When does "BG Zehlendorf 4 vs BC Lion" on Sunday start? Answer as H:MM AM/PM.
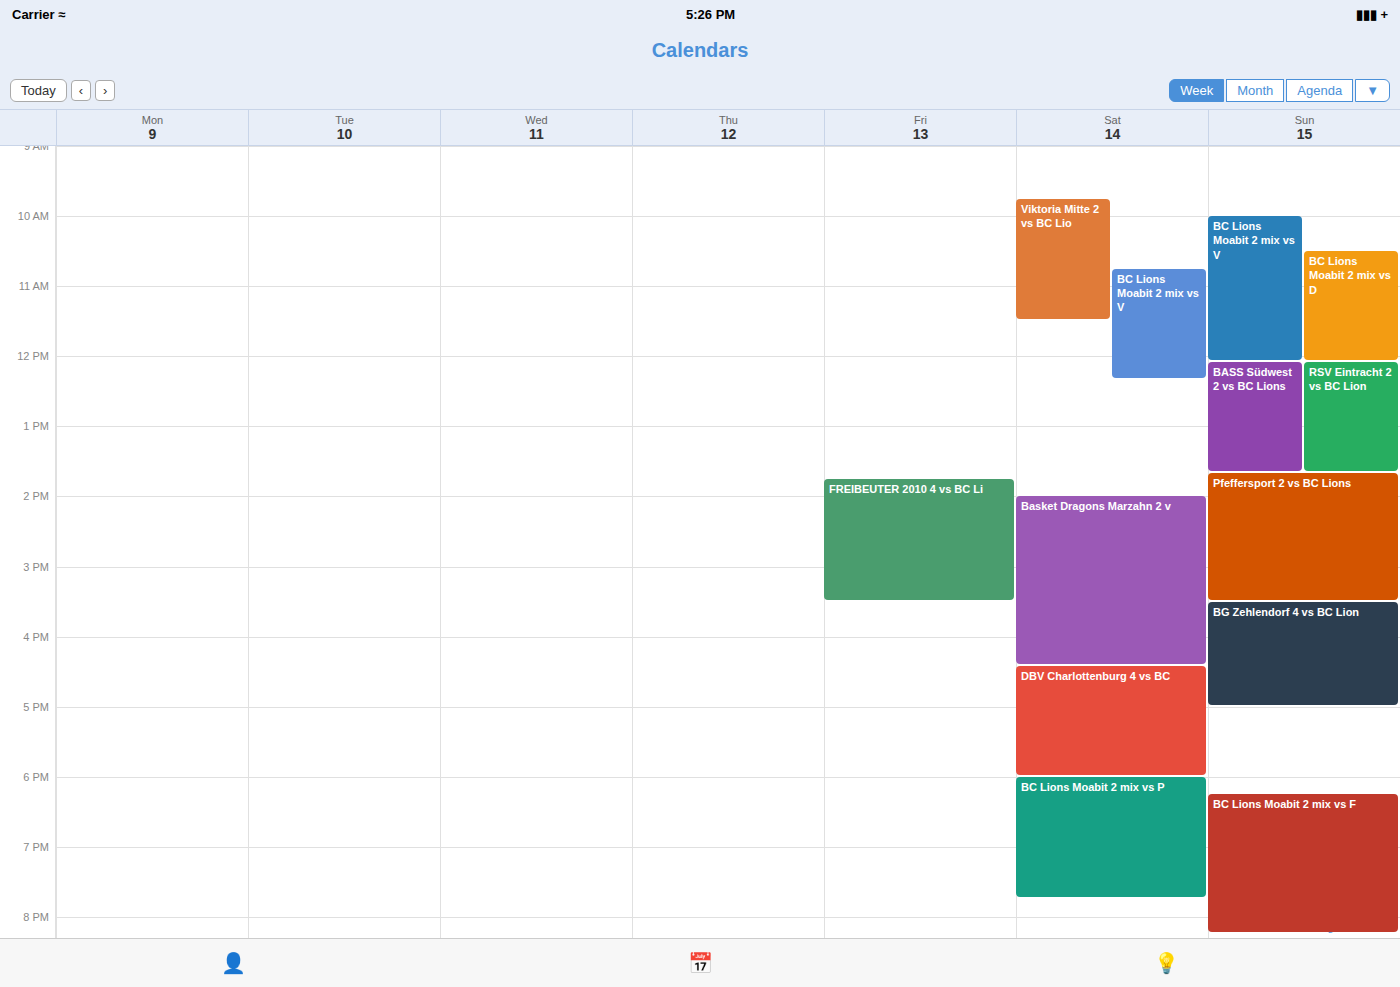
3:30 PM